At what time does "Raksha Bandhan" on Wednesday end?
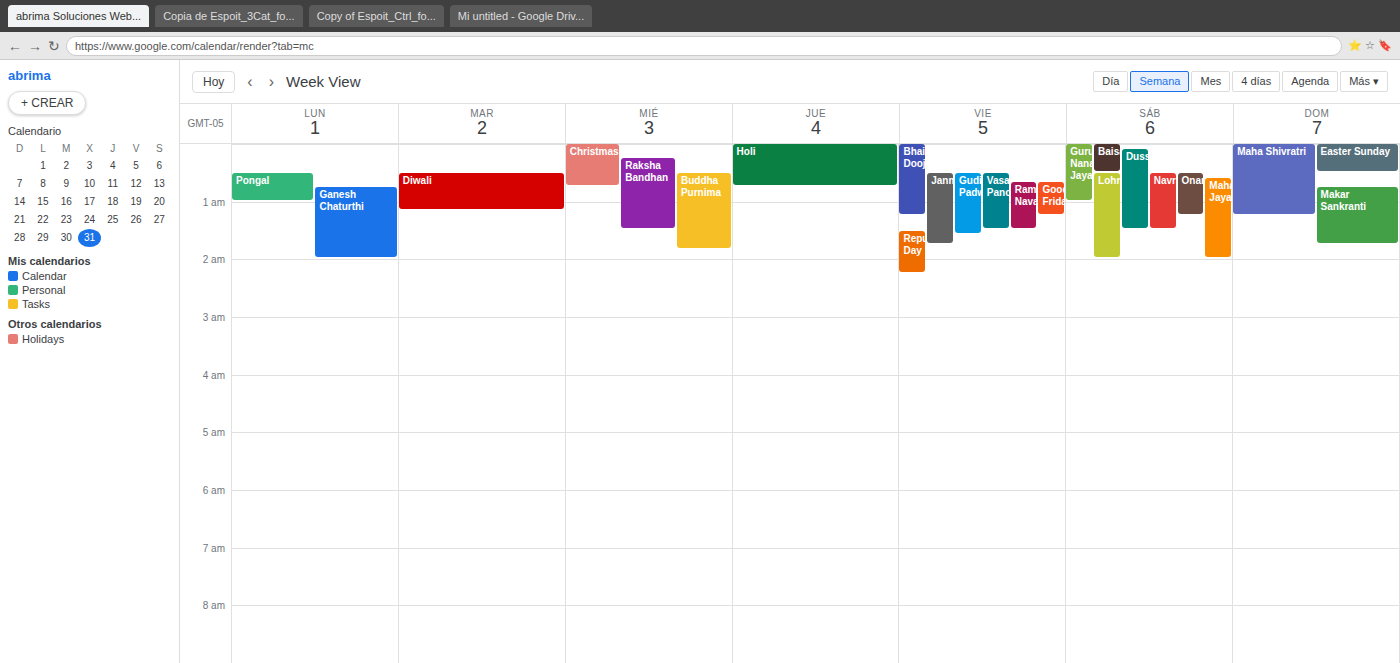
1:30 AM